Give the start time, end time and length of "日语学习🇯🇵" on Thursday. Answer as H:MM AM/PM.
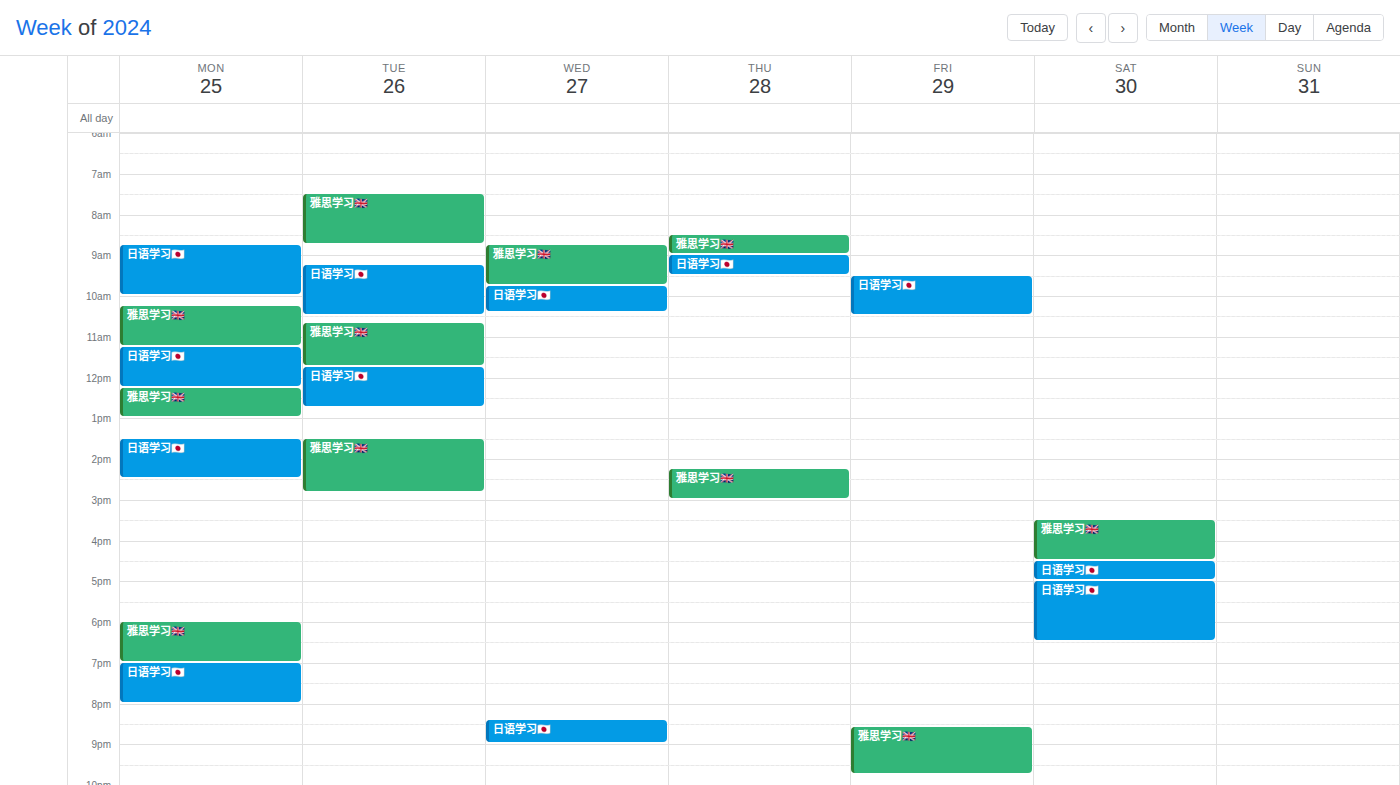
9:00 AM to 9:30 AM, 30 minutes